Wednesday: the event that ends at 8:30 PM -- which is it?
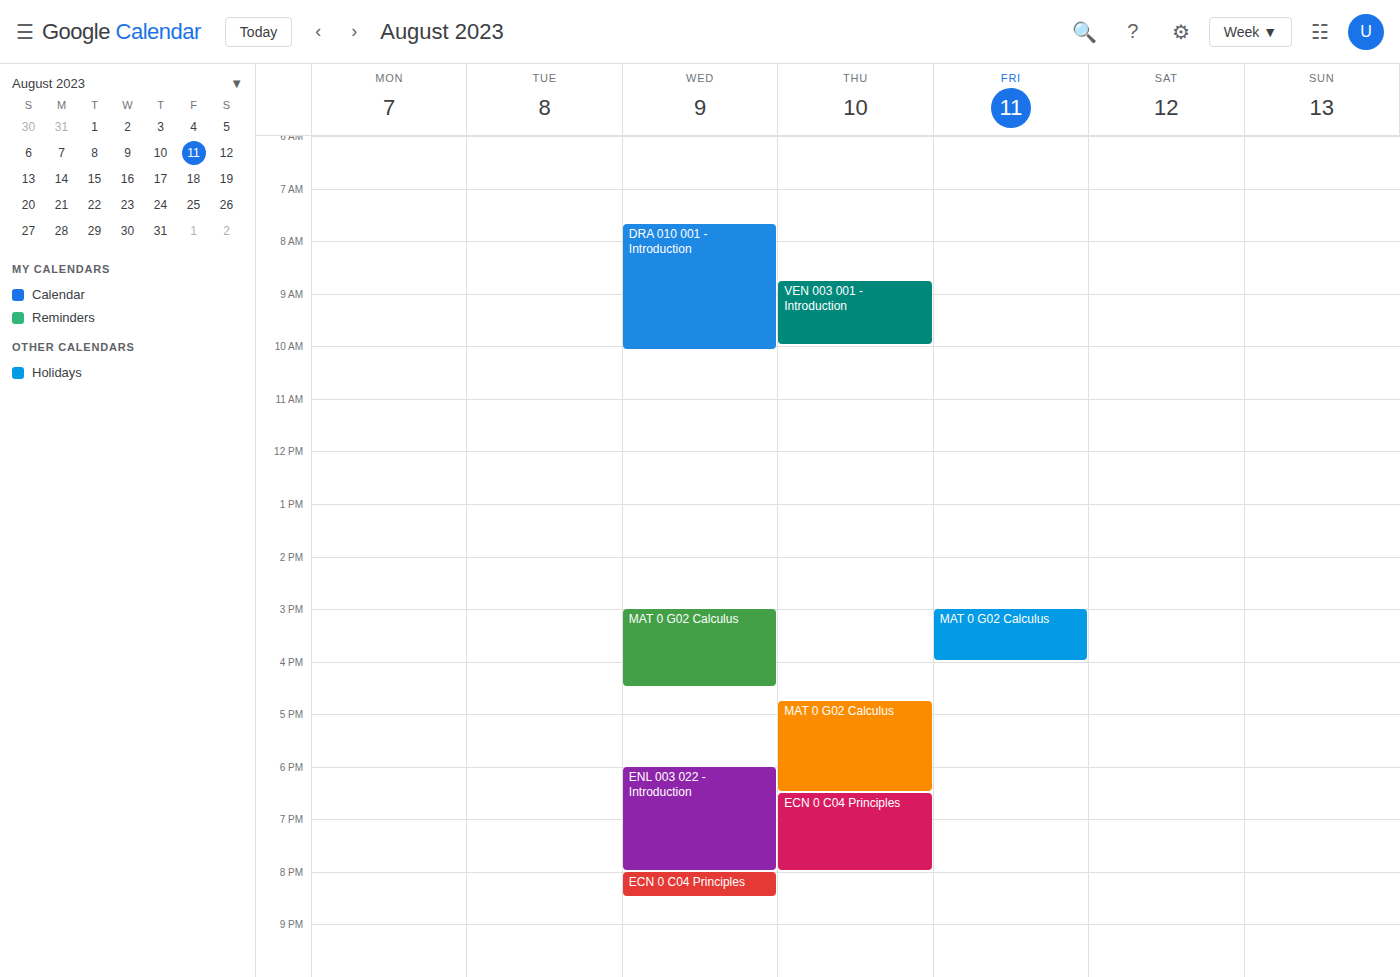
"ECN 0 C04 Principles"